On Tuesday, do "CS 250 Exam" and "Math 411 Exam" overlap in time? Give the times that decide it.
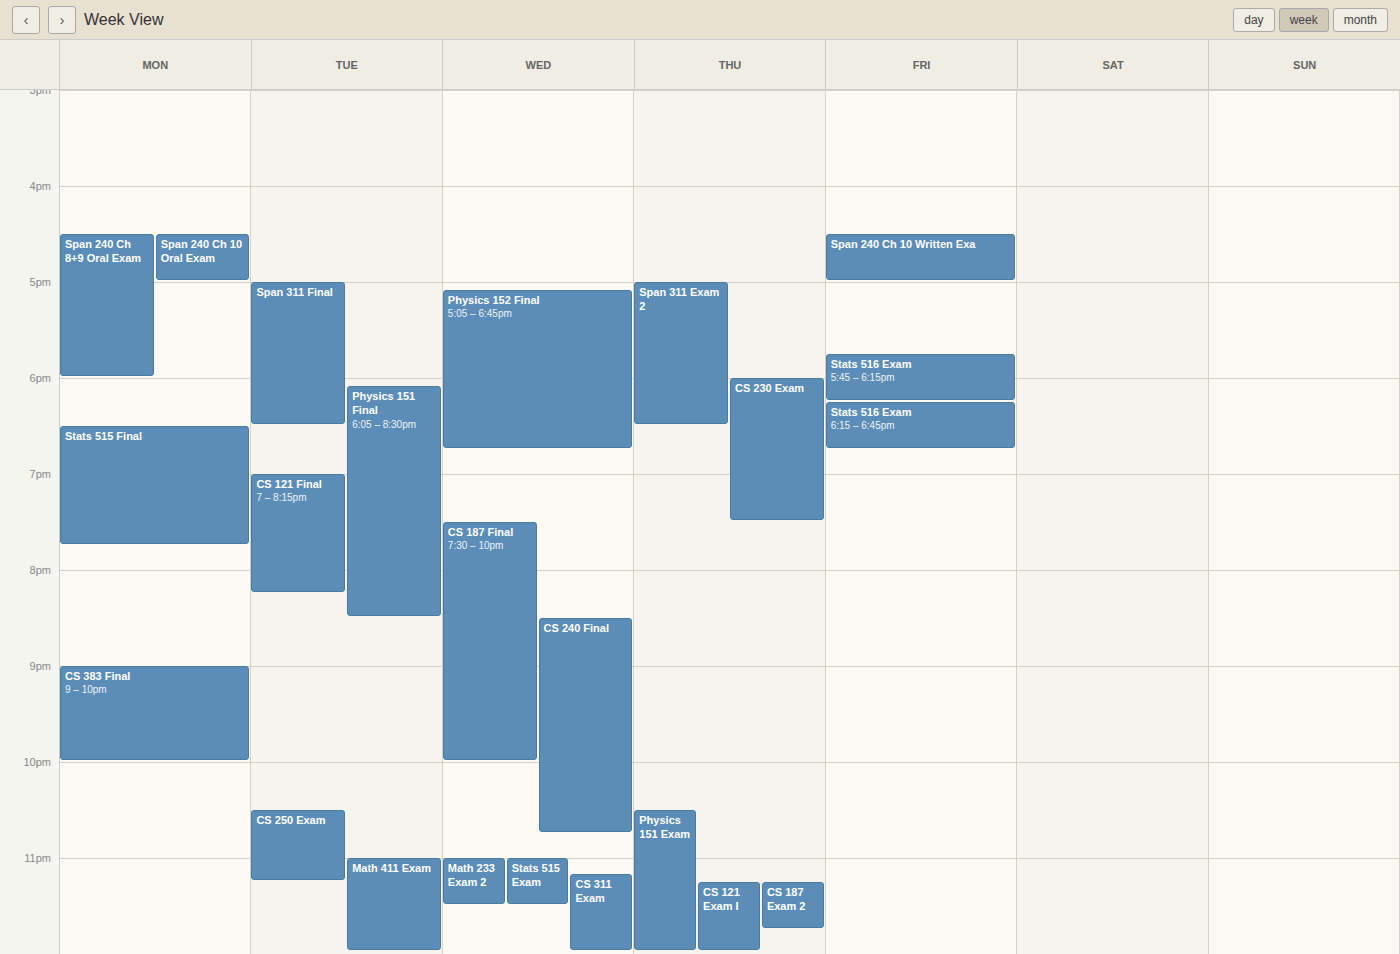
"Math 411 Exam" starts at 11:00 PM, before "CS 250 Exam" ends at 11:15 PM -- they overlap.